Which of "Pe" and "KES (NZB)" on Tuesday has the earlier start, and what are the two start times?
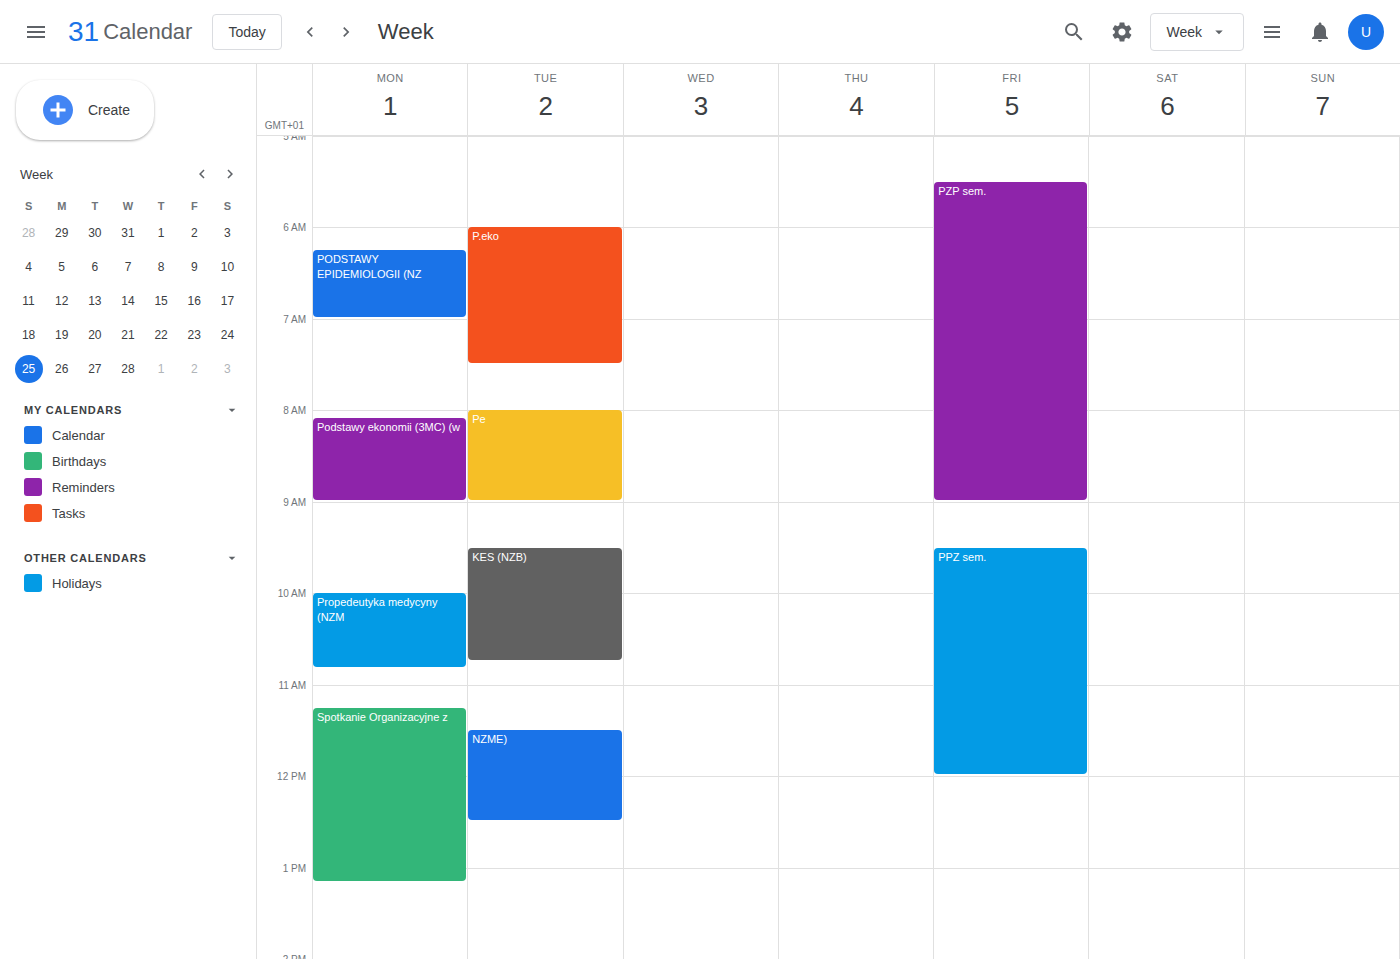
"Pe" 8:00 AM; "KES (NZB)" 9:30 AM.